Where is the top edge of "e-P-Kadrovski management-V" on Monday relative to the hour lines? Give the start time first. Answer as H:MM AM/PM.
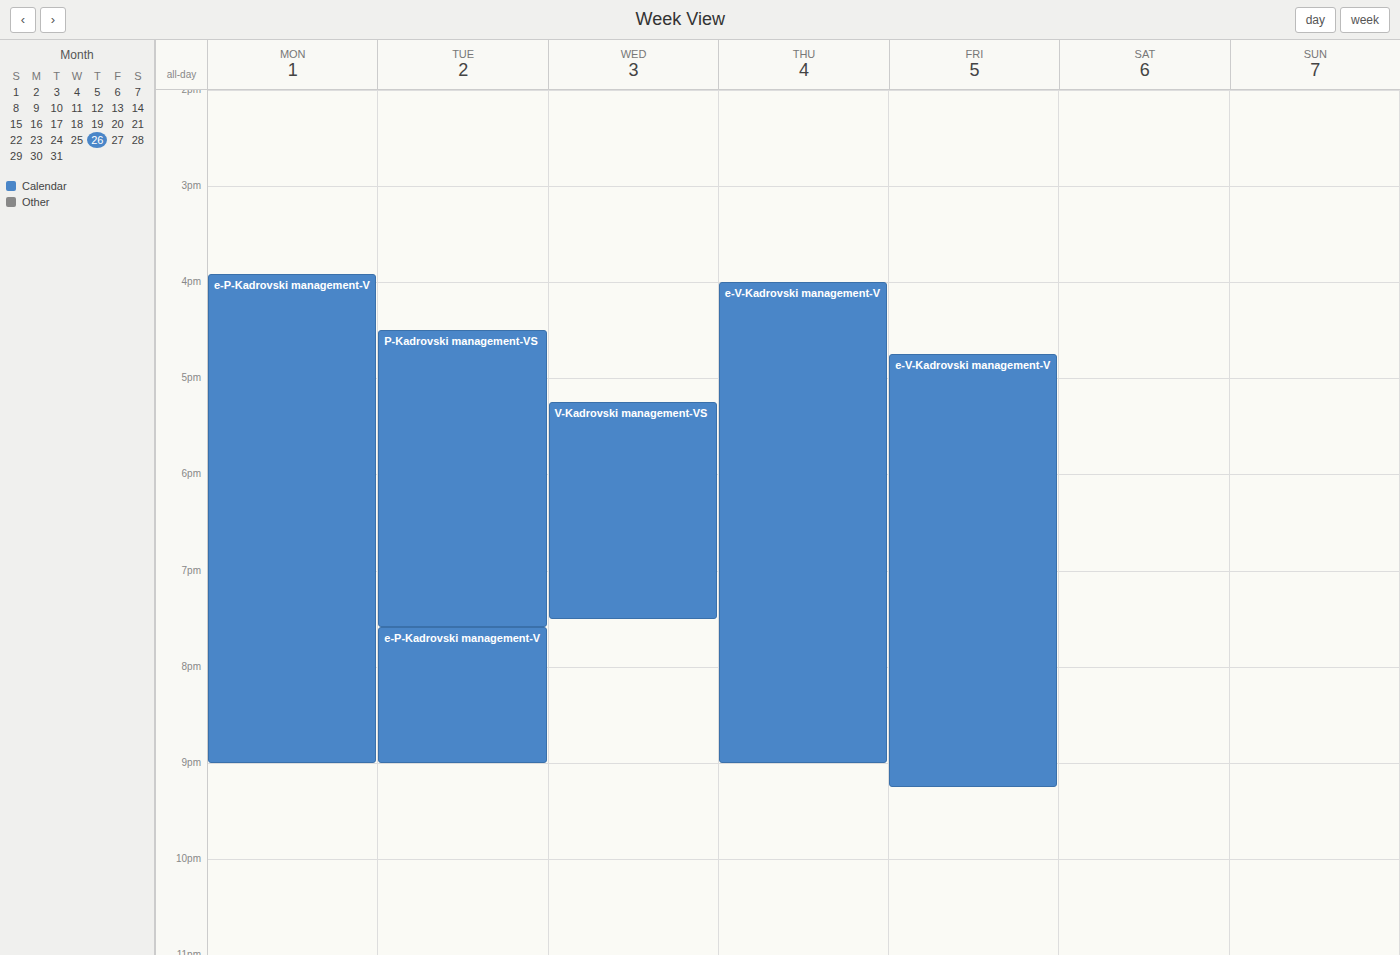
3:55 PM -- neither: 55 minutes below the 3 PM line and 5 minutes above the 4 PM line.